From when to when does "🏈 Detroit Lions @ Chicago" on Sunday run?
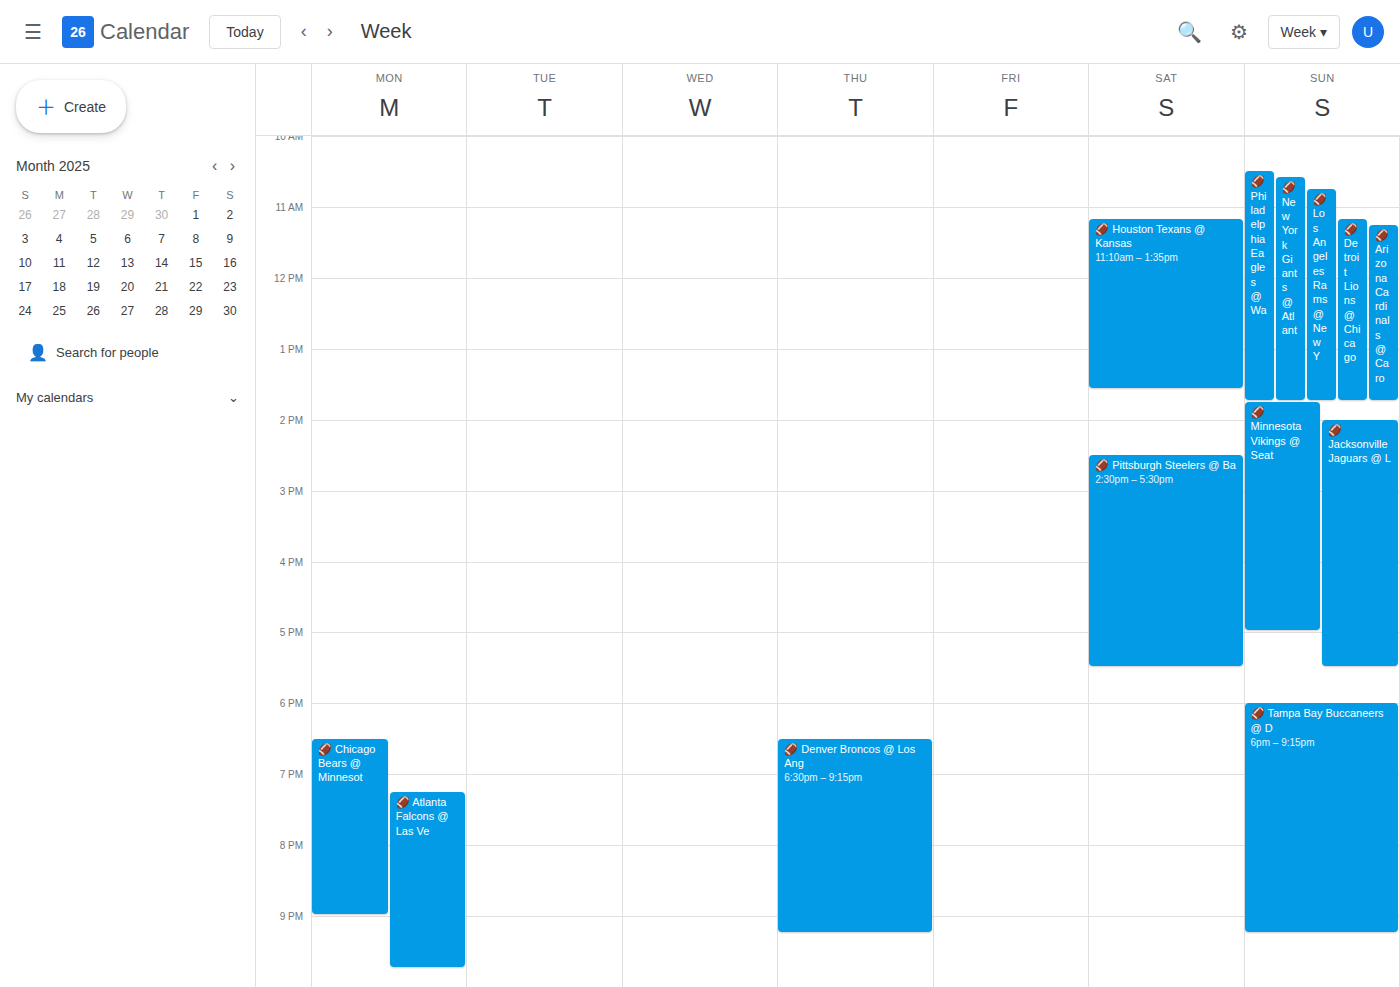
11:10 AM to 1:45 PM